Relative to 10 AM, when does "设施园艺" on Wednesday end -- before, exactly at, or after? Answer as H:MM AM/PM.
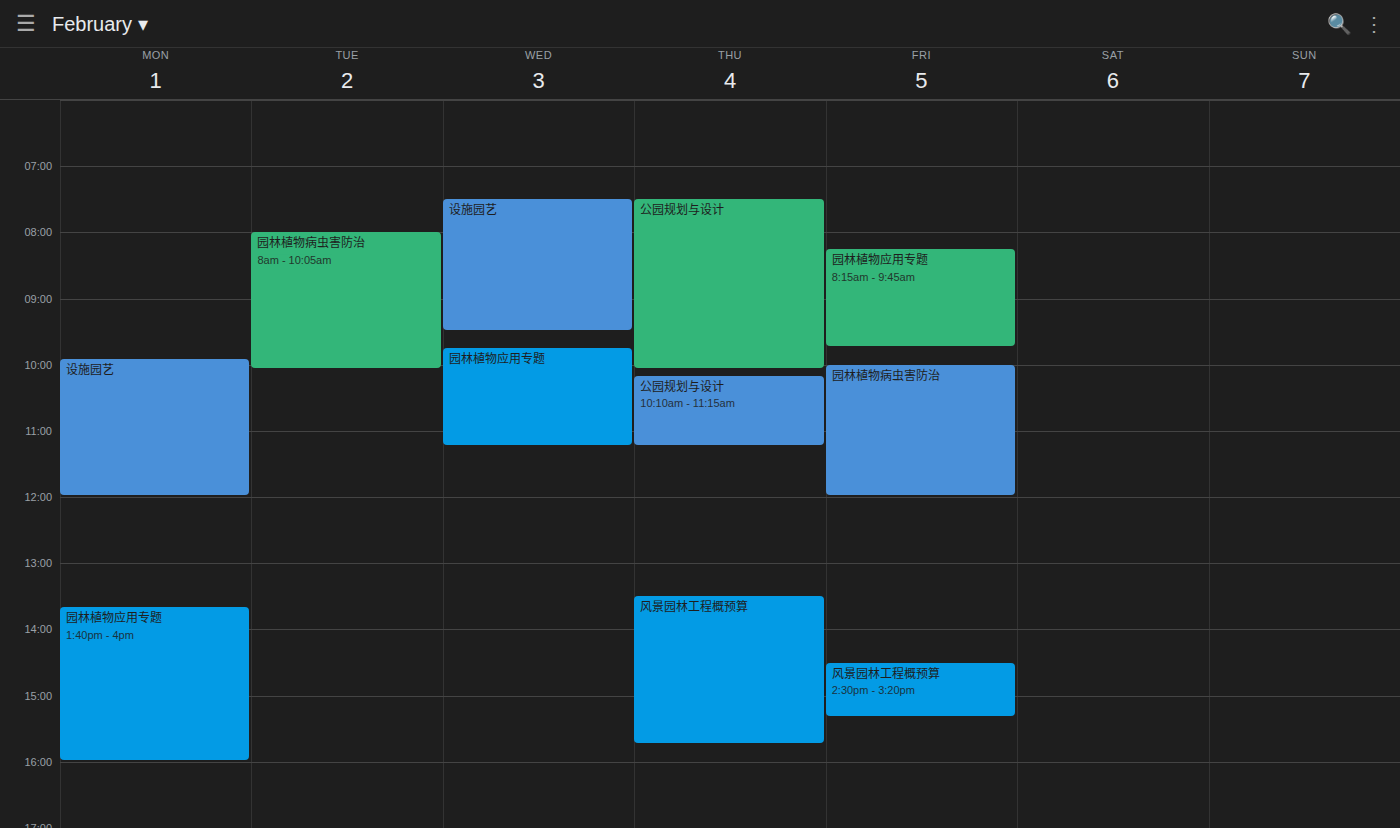
9:30 AM -- before 10 AM, 30 minutes above the 10 AM line.